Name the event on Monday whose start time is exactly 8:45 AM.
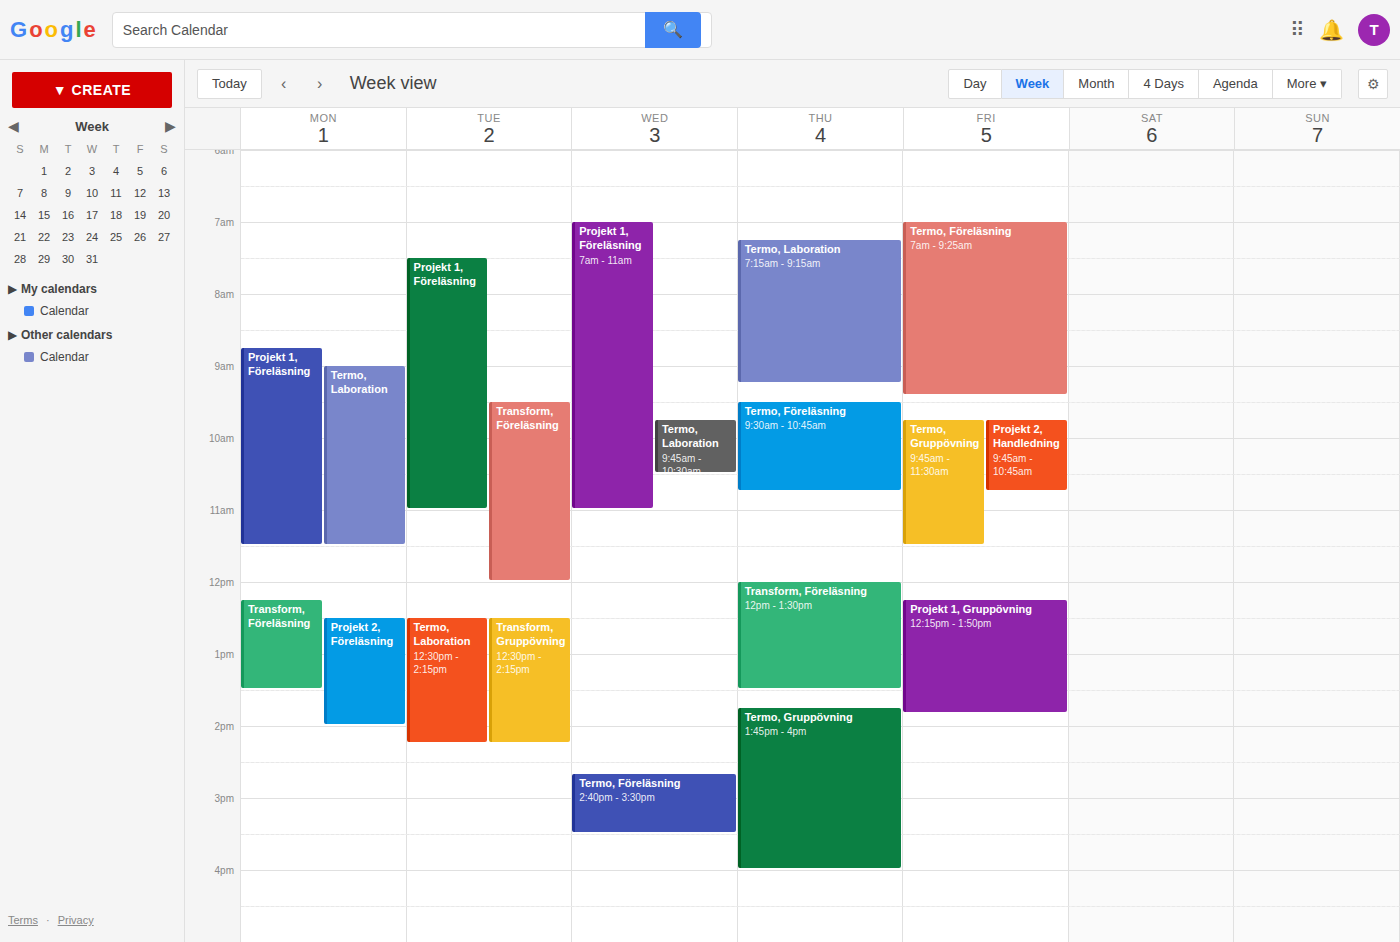
"Projekt 1, Föreläsning"